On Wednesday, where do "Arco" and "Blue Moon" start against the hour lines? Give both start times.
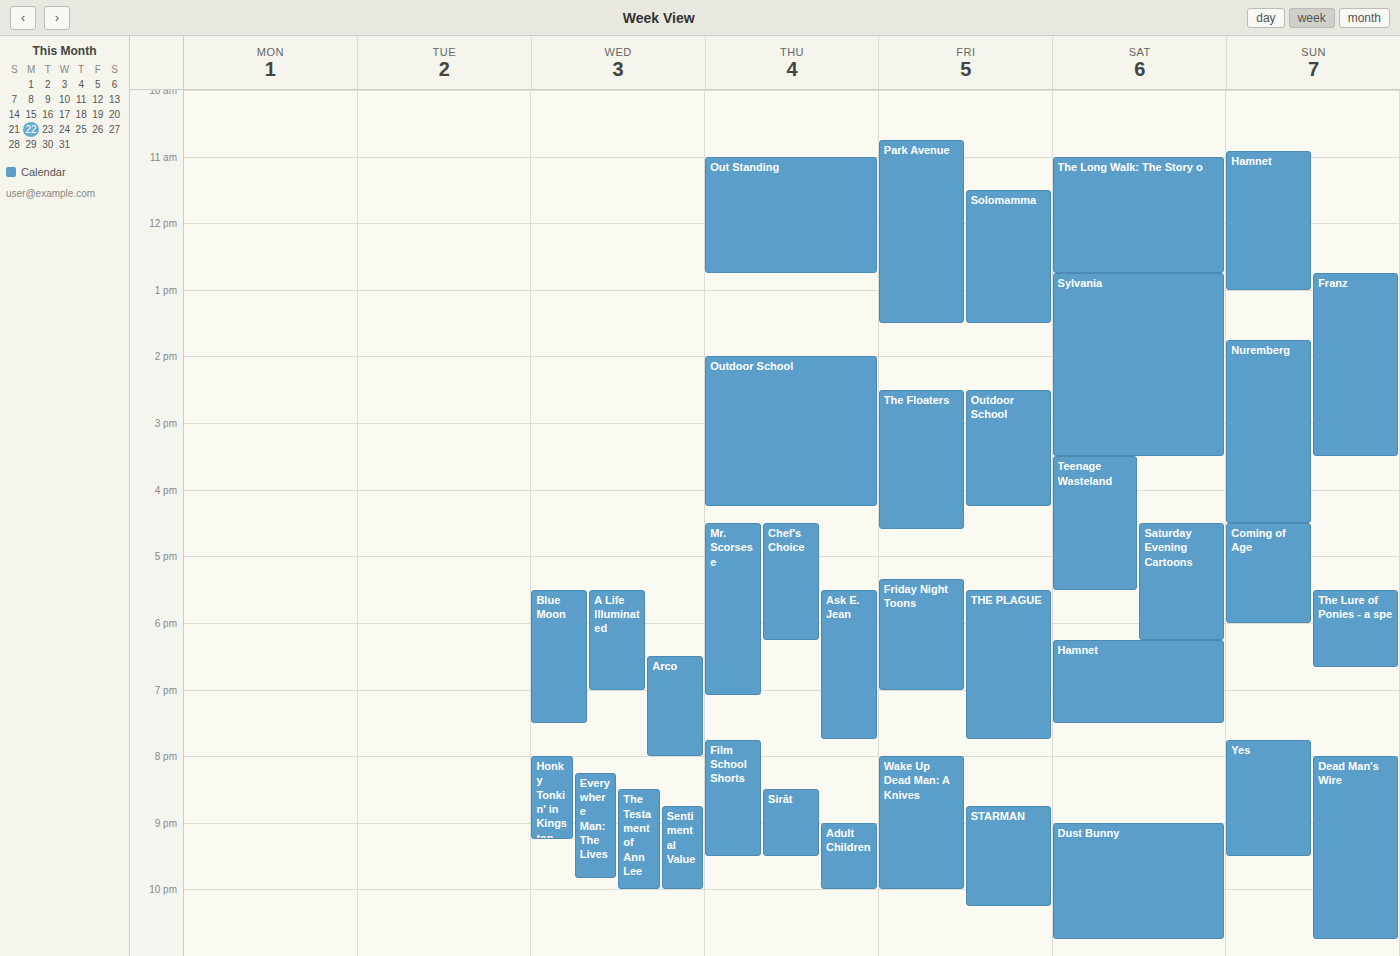
"Arco": 6:30 PM, halfway between the 6 PM and 7 PM lines. "Blue Moon": 5:30 PM, halfway between the 5 PM and 6 PM lines.